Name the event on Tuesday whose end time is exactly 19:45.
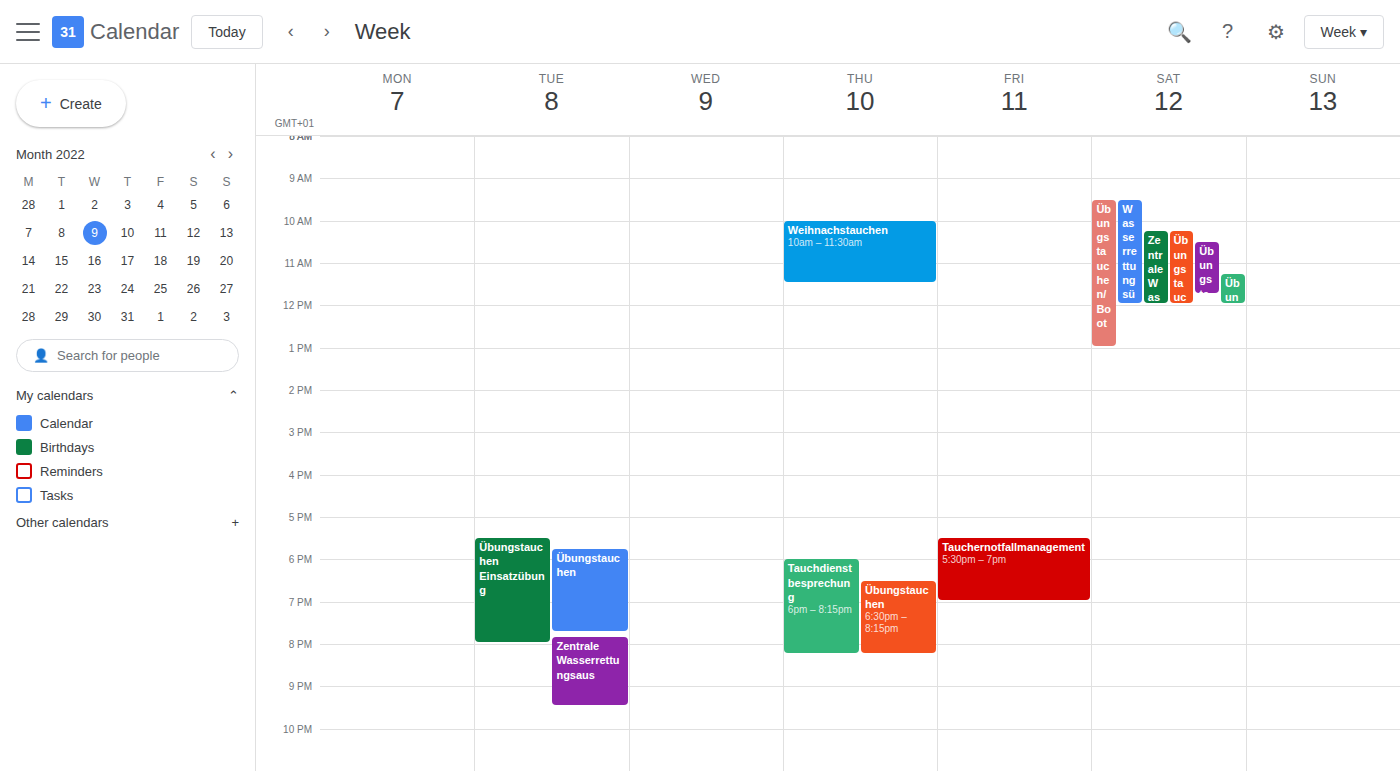
"Übungstauchen"